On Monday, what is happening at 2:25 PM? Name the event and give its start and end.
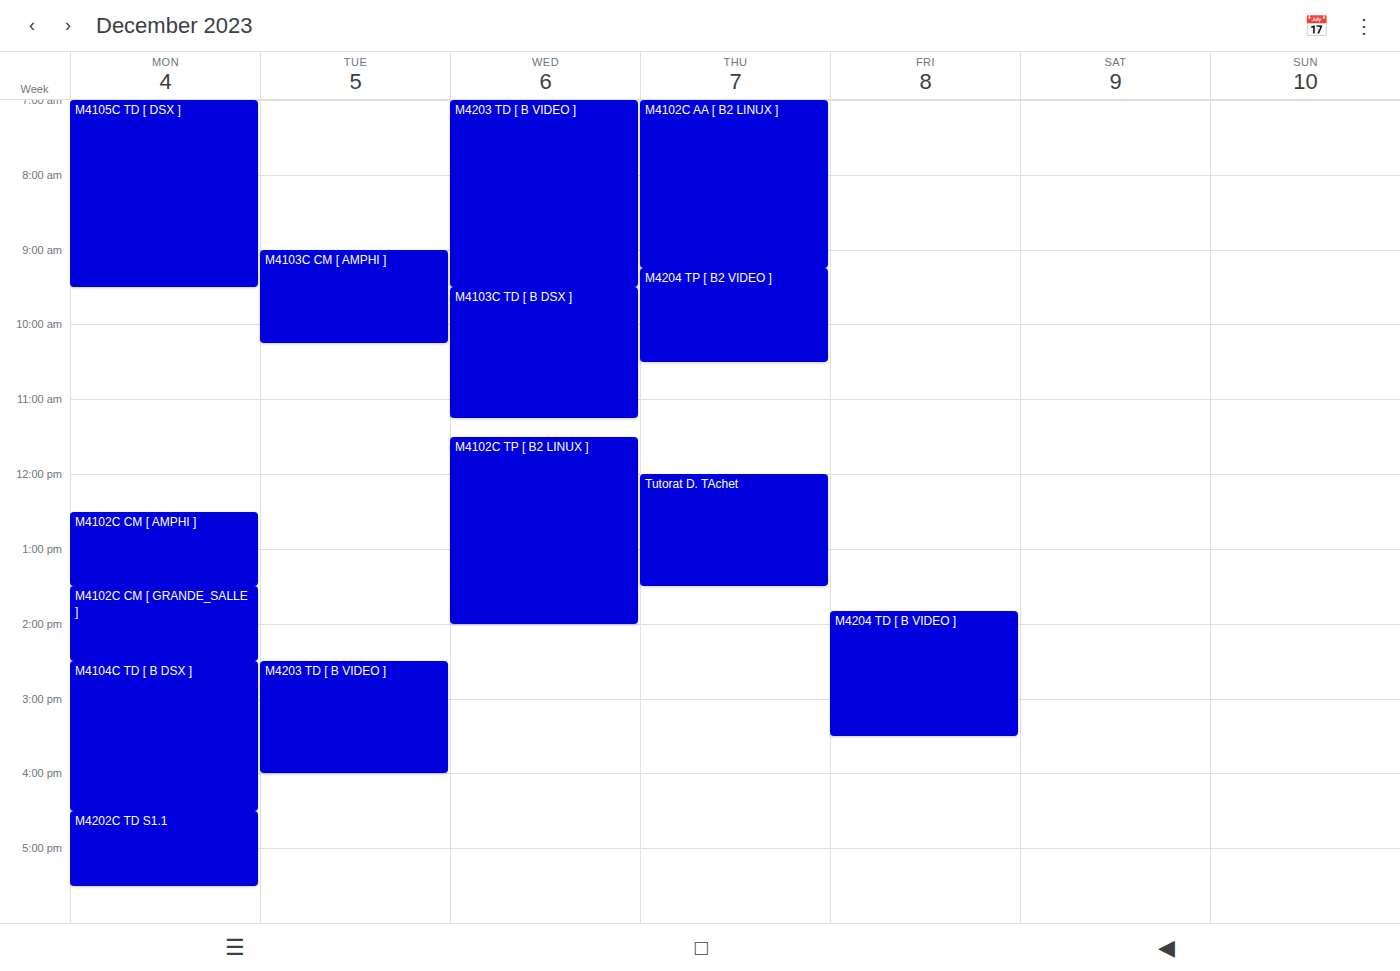
"M4102C CM [ GRANDE_SALLE ]", 1:30 PM to 2:30 PM